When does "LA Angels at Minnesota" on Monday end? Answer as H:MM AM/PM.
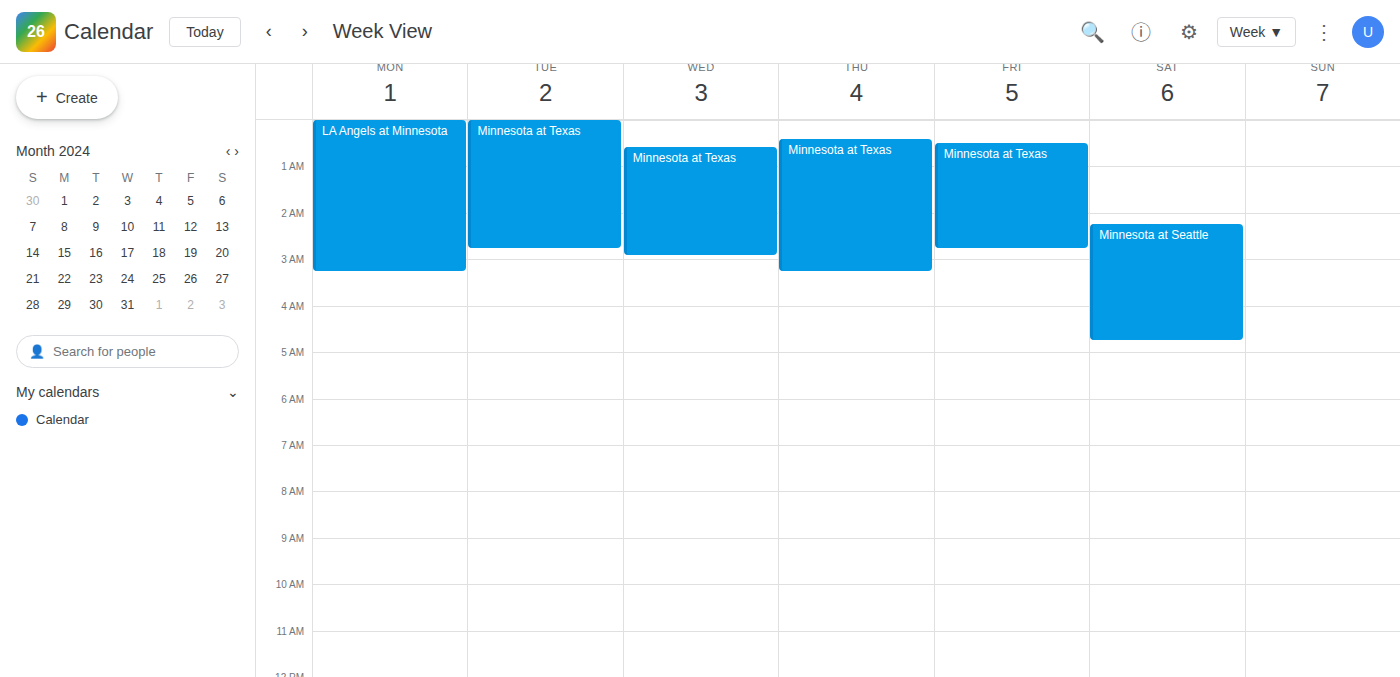
3:15 AM